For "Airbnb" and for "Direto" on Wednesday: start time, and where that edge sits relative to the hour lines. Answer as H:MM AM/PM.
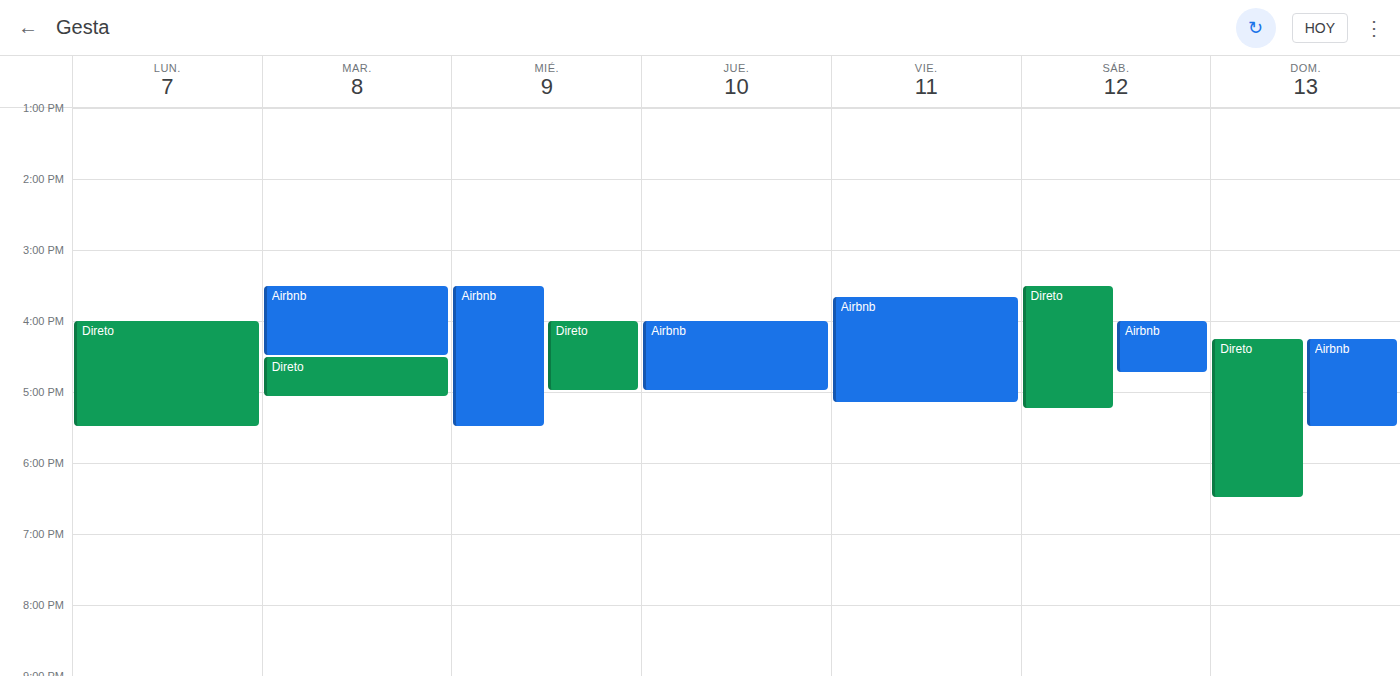
"Airbnb": 3:30 PM, halfway between the 3 PM and 4 PM lines. "Direto": 4:00 PM, exactly on the 4 PM line.